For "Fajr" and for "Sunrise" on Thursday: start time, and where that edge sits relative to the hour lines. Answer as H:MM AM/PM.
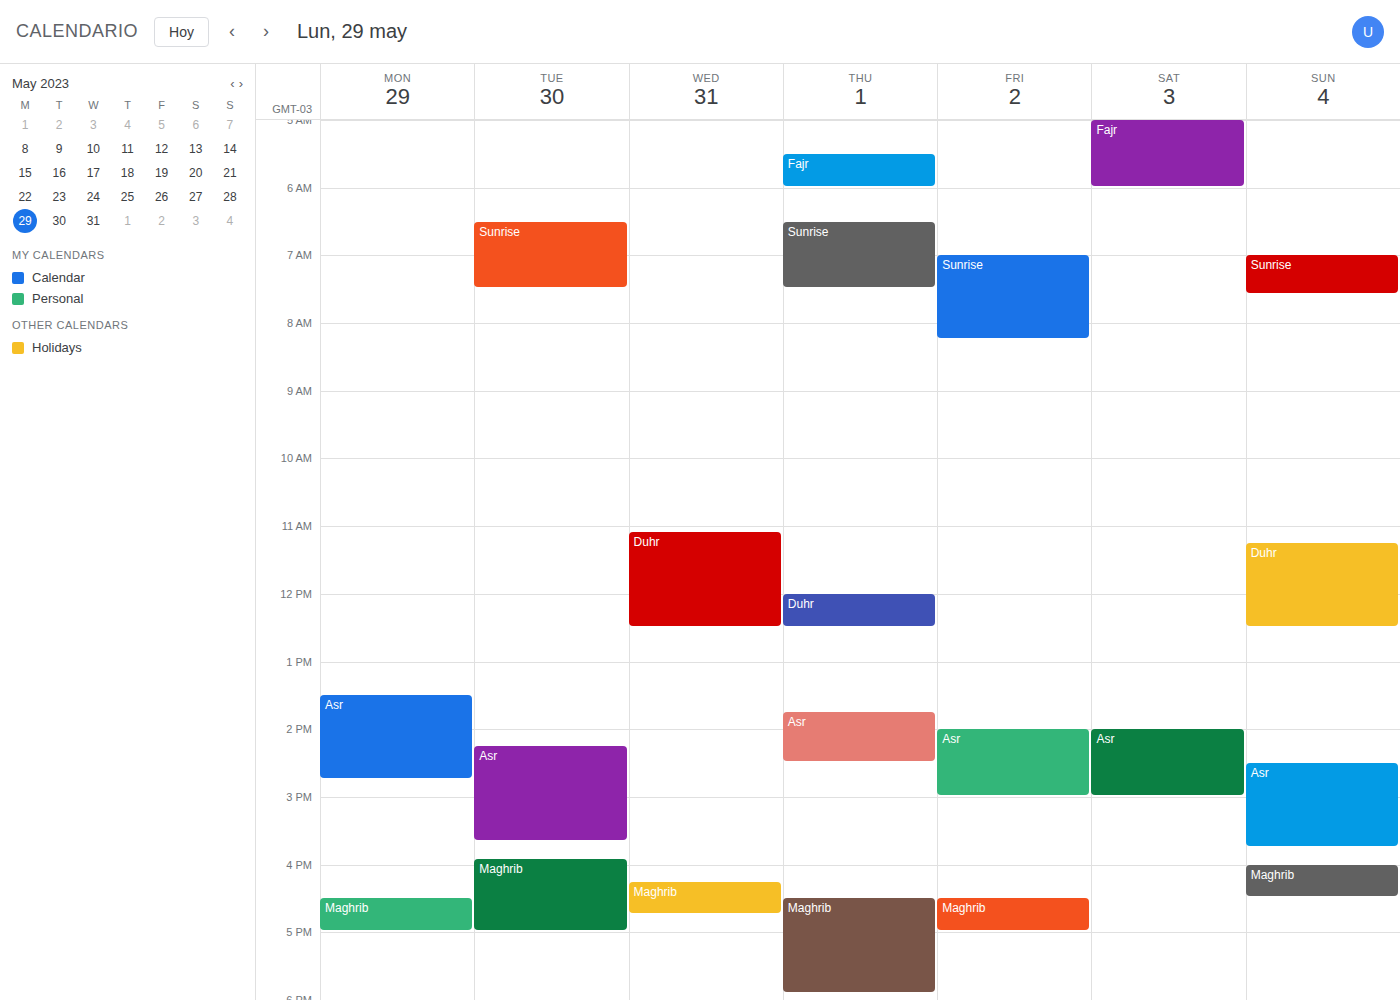
"Fajr": 5:30 AM, halfway between the 5 AM and 6 AM lines. "Sunrise": 6:30 AM, halfway between the 6 AM and 7 AM lines.